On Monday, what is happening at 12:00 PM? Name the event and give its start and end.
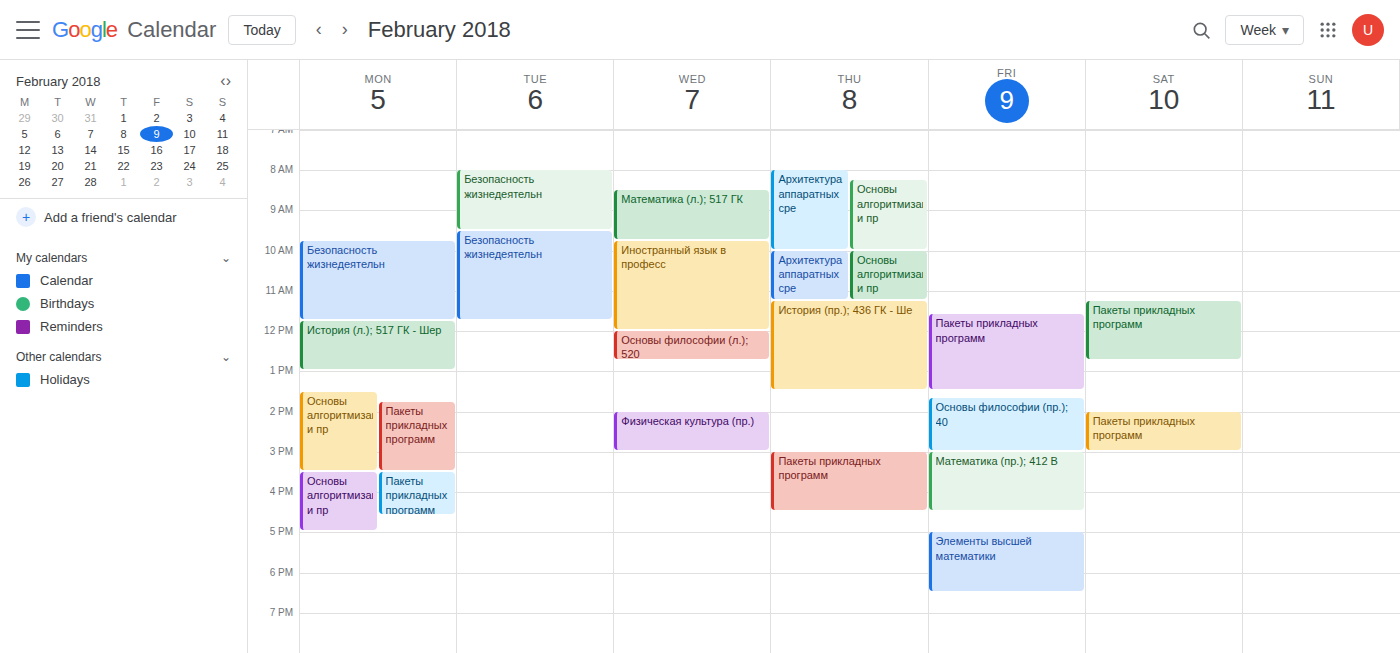
"История (л.); 517 ГК - Шер", 11:45 AM to 1:00 PM